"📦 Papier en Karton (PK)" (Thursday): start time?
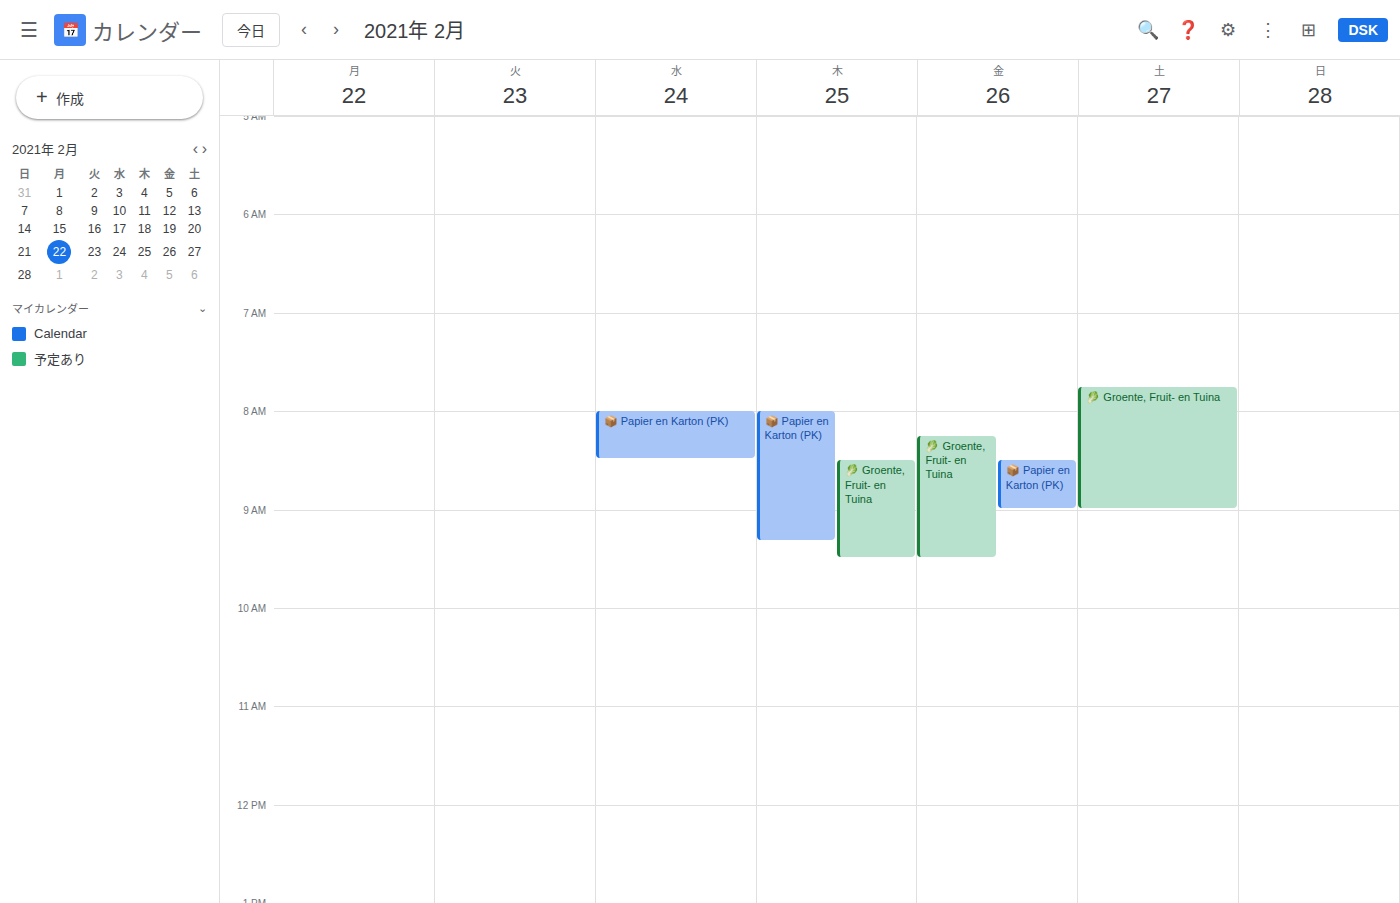
8:00 AM